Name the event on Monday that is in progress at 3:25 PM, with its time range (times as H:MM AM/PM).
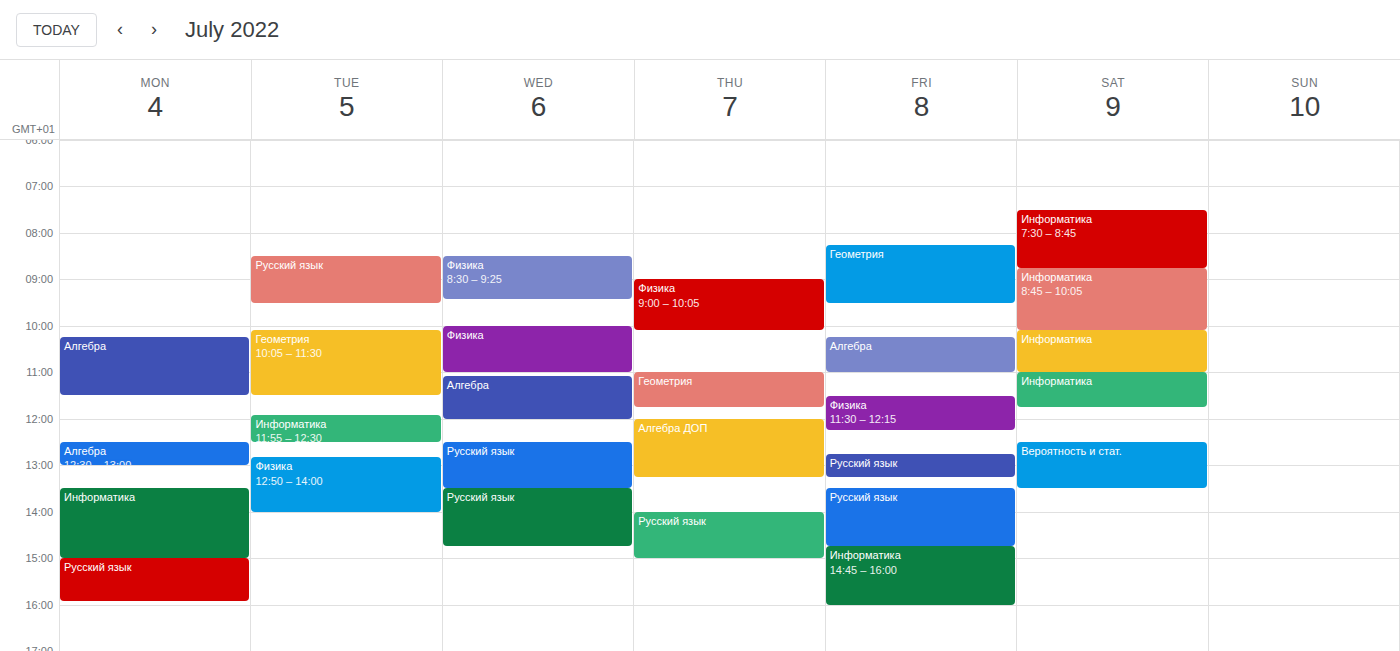
"Русский язык", 3:00 PM to 3:55 PM